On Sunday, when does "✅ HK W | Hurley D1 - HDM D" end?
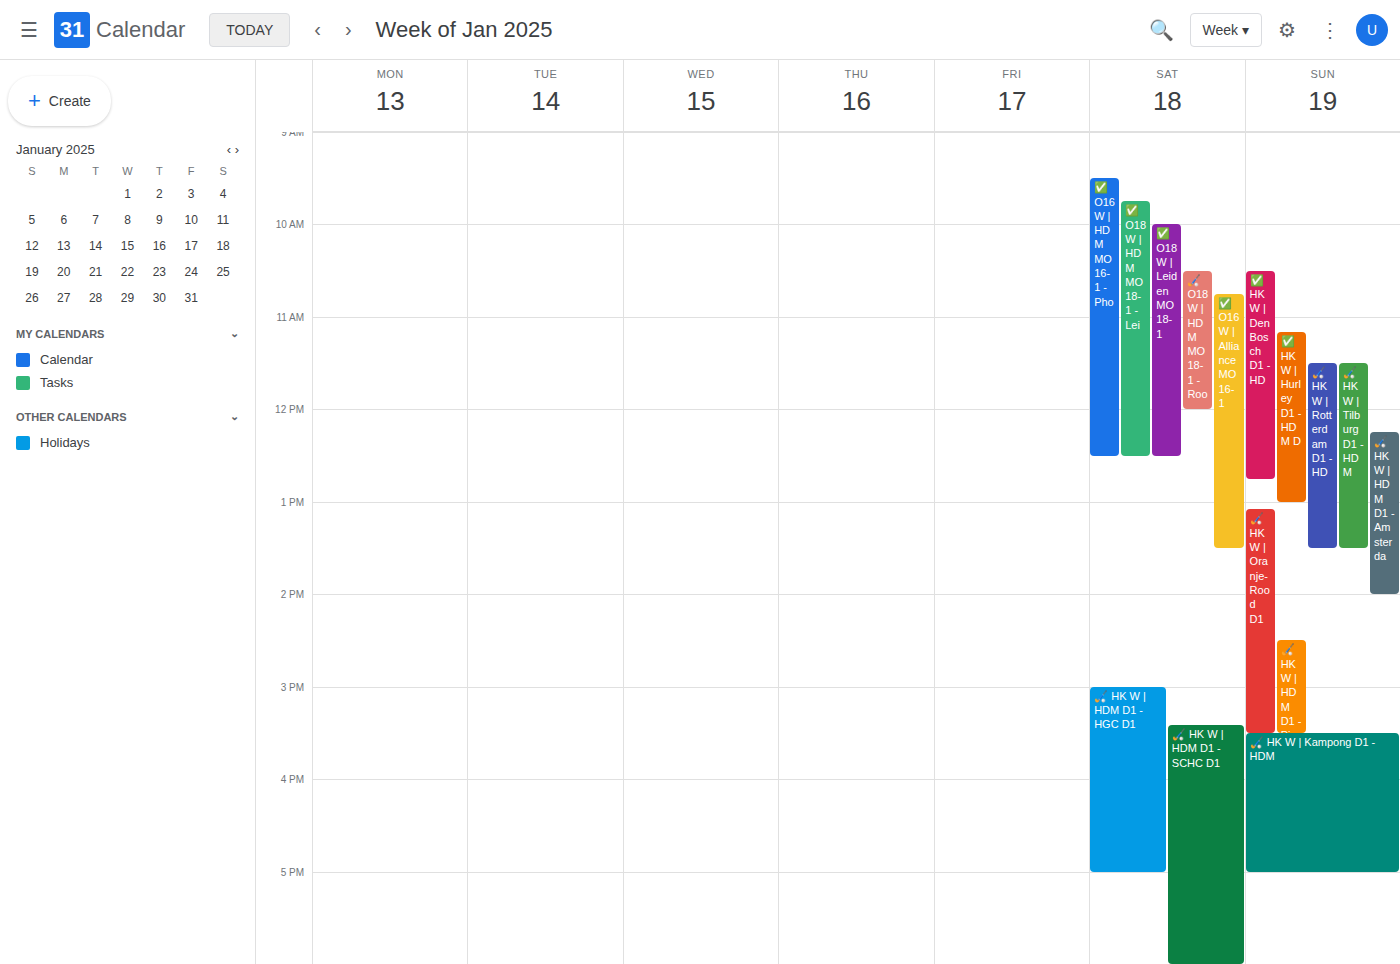
1:00 PM